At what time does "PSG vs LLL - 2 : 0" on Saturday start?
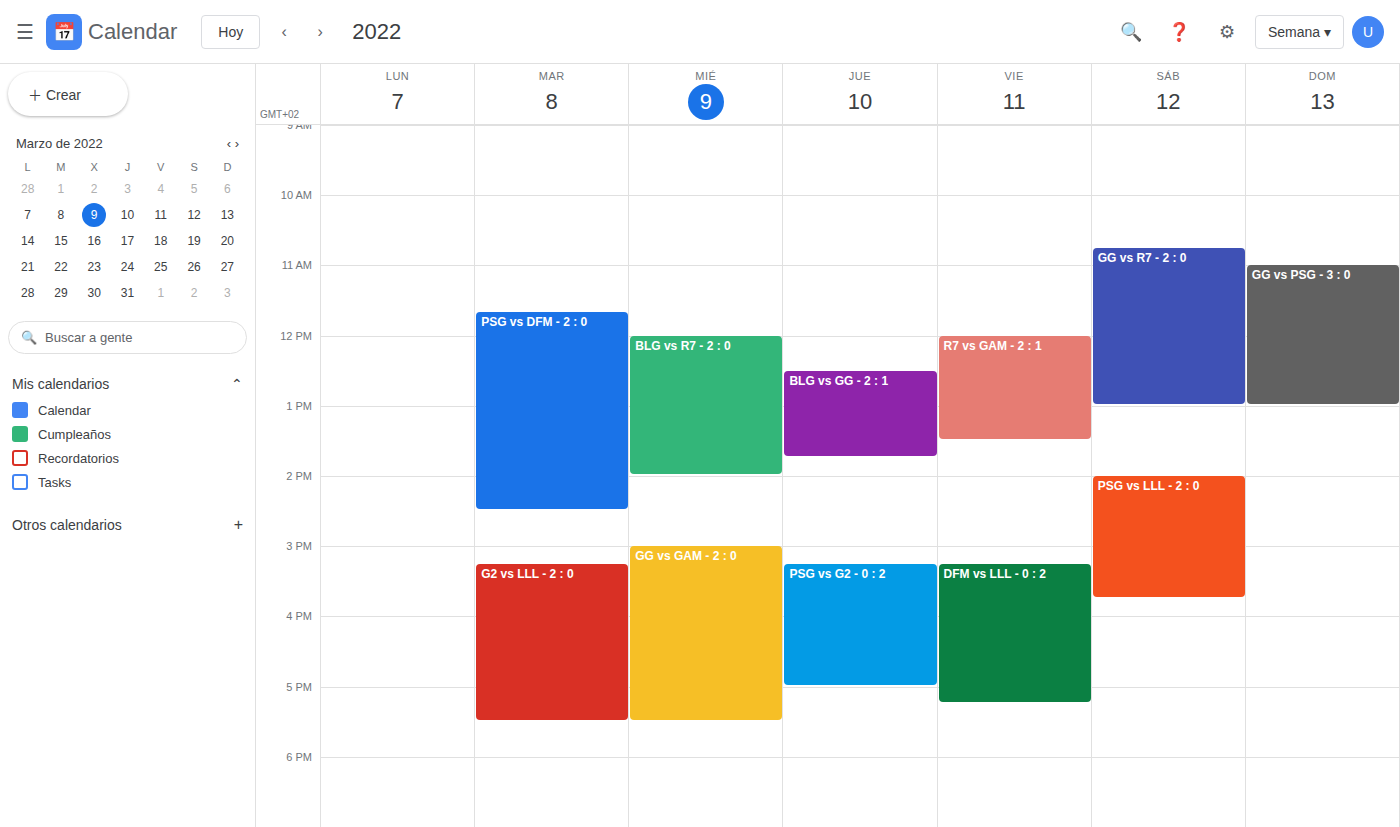
2:00 PM